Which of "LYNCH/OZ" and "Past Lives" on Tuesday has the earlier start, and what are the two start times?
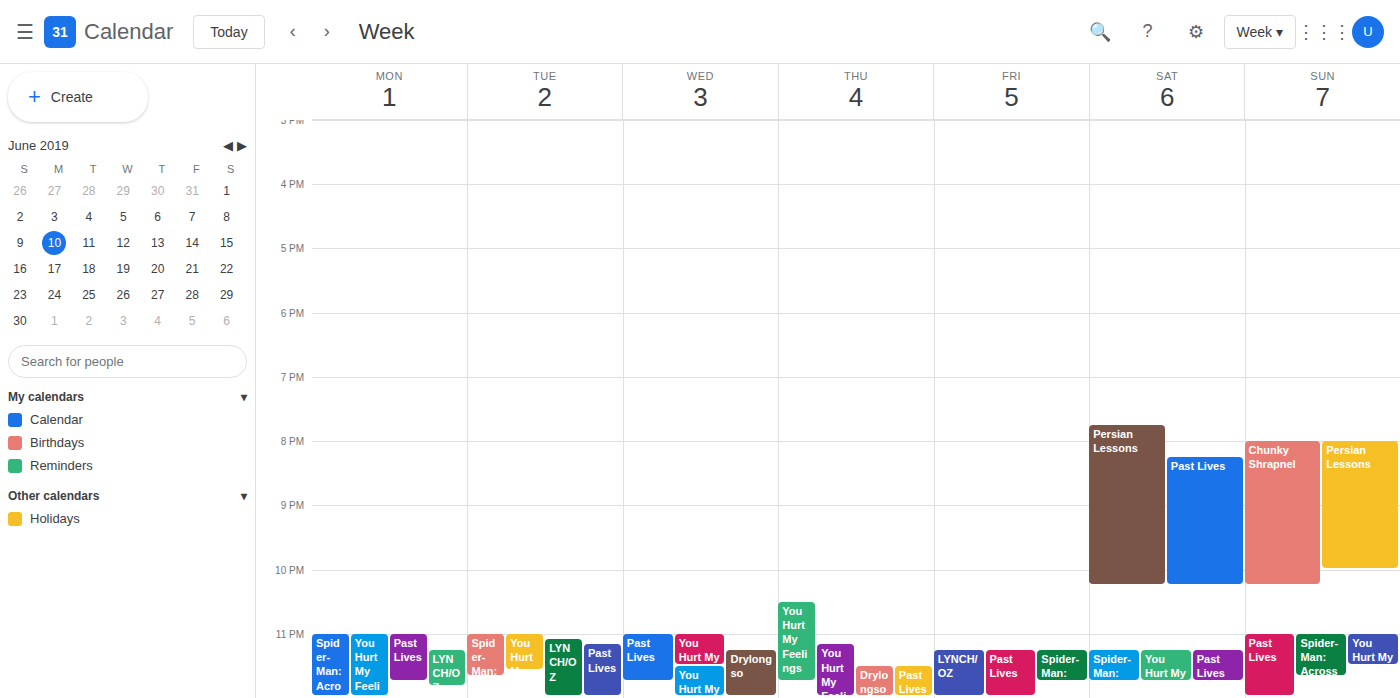
"LYNCH/OZ" 11:05 PM; "Past Lives" 11:10 PM.